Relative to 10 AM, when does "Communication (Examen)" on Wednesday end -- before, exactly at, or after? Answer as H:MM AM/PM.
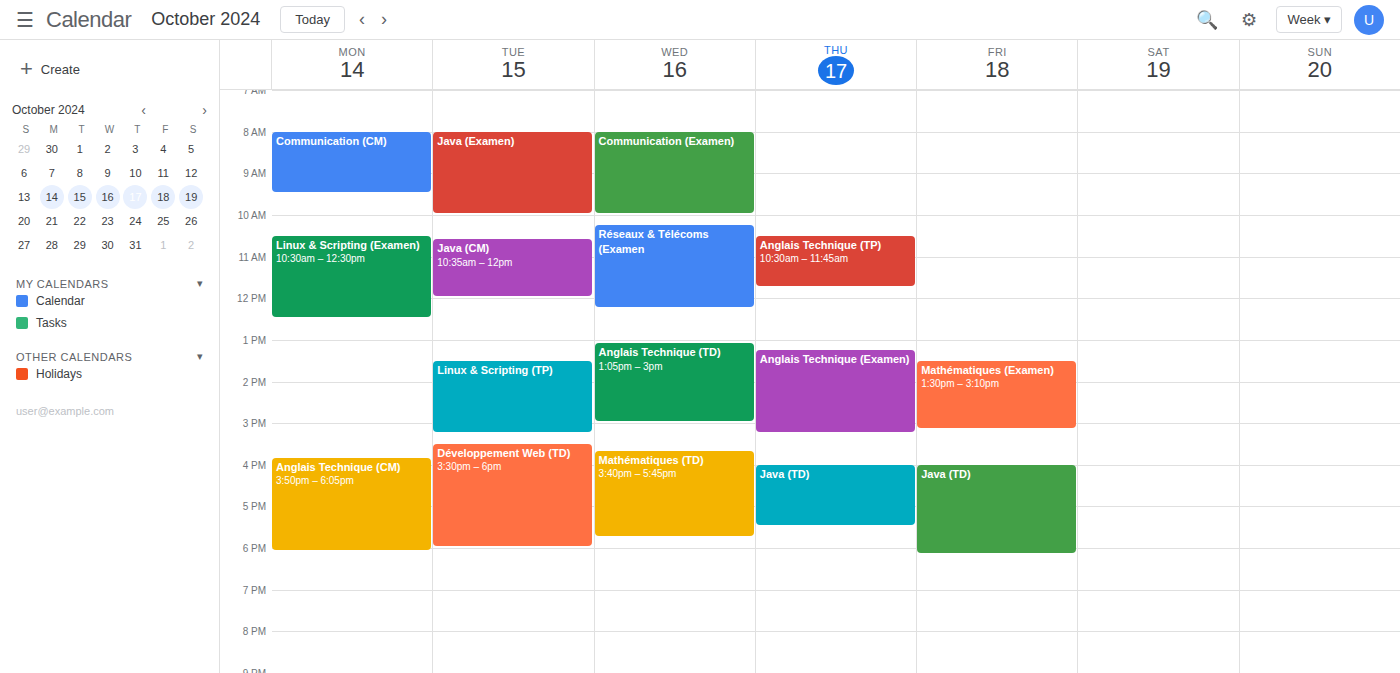
10:00 AM -- exactly at 10 AM, on the 10 AM line.